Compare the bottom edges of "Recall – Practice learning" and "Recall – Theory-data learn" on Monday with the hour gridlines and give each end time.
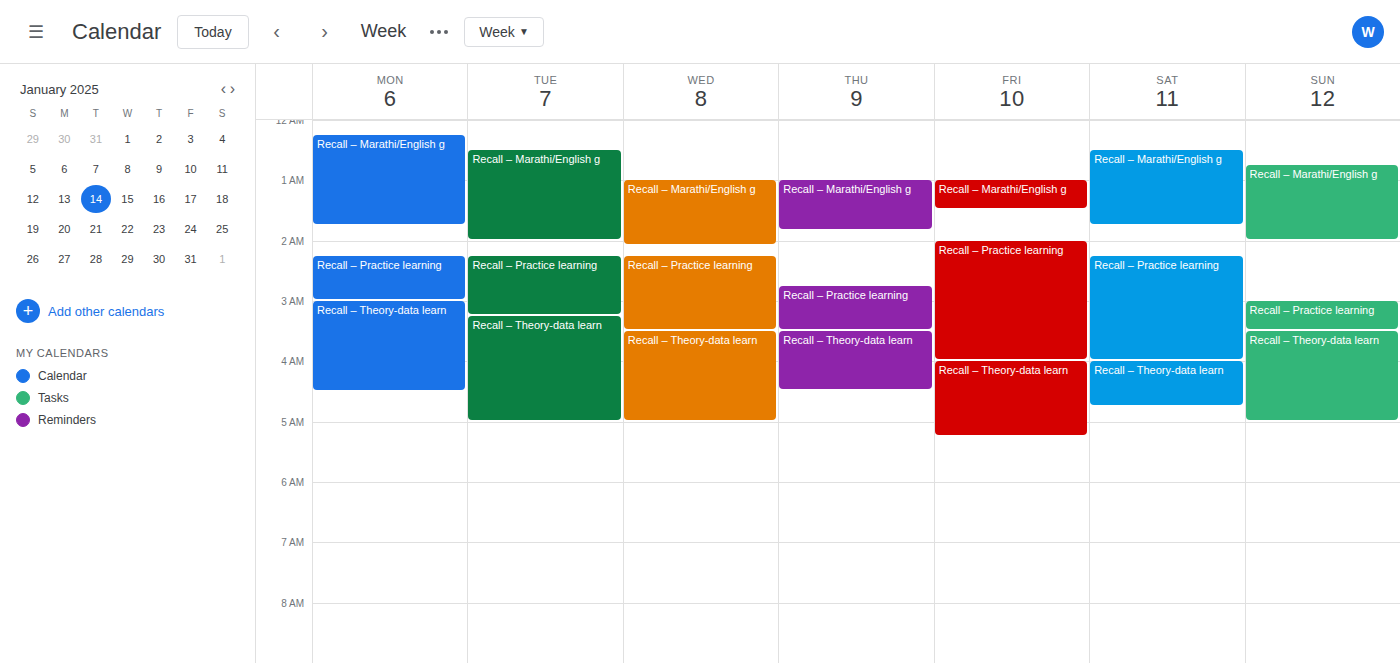
"Recall – Practice learning": 03:00, exactly on the 03:00 line. "Recall – Theory-data learn": 04:30, halfway between the 04:00 and 05:00 lines.